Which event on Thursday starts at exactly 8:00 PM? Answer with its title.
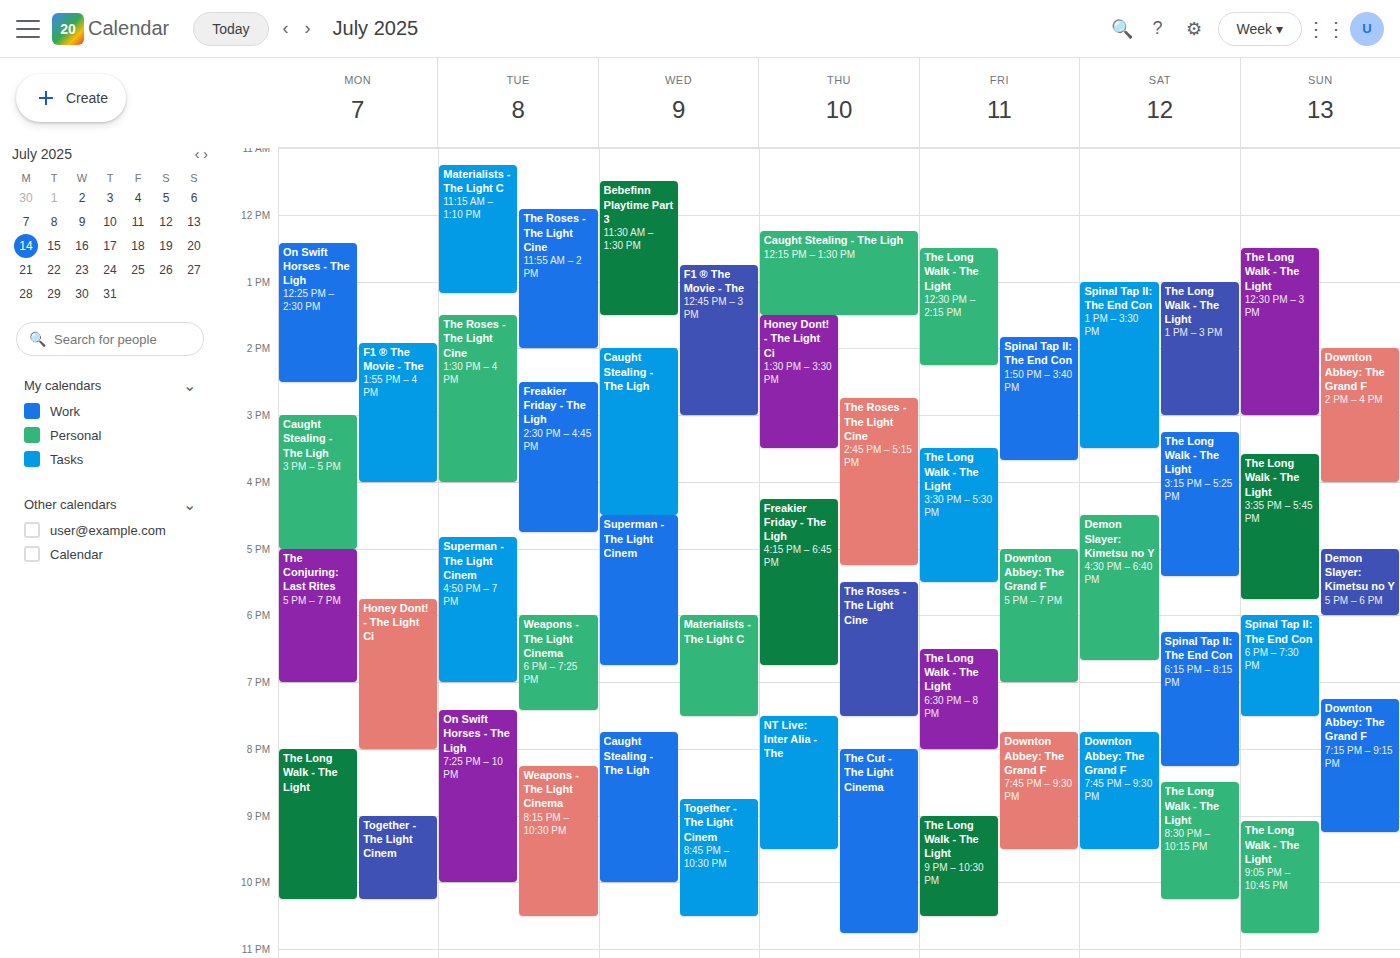
"The Cut - The Light Cinema"